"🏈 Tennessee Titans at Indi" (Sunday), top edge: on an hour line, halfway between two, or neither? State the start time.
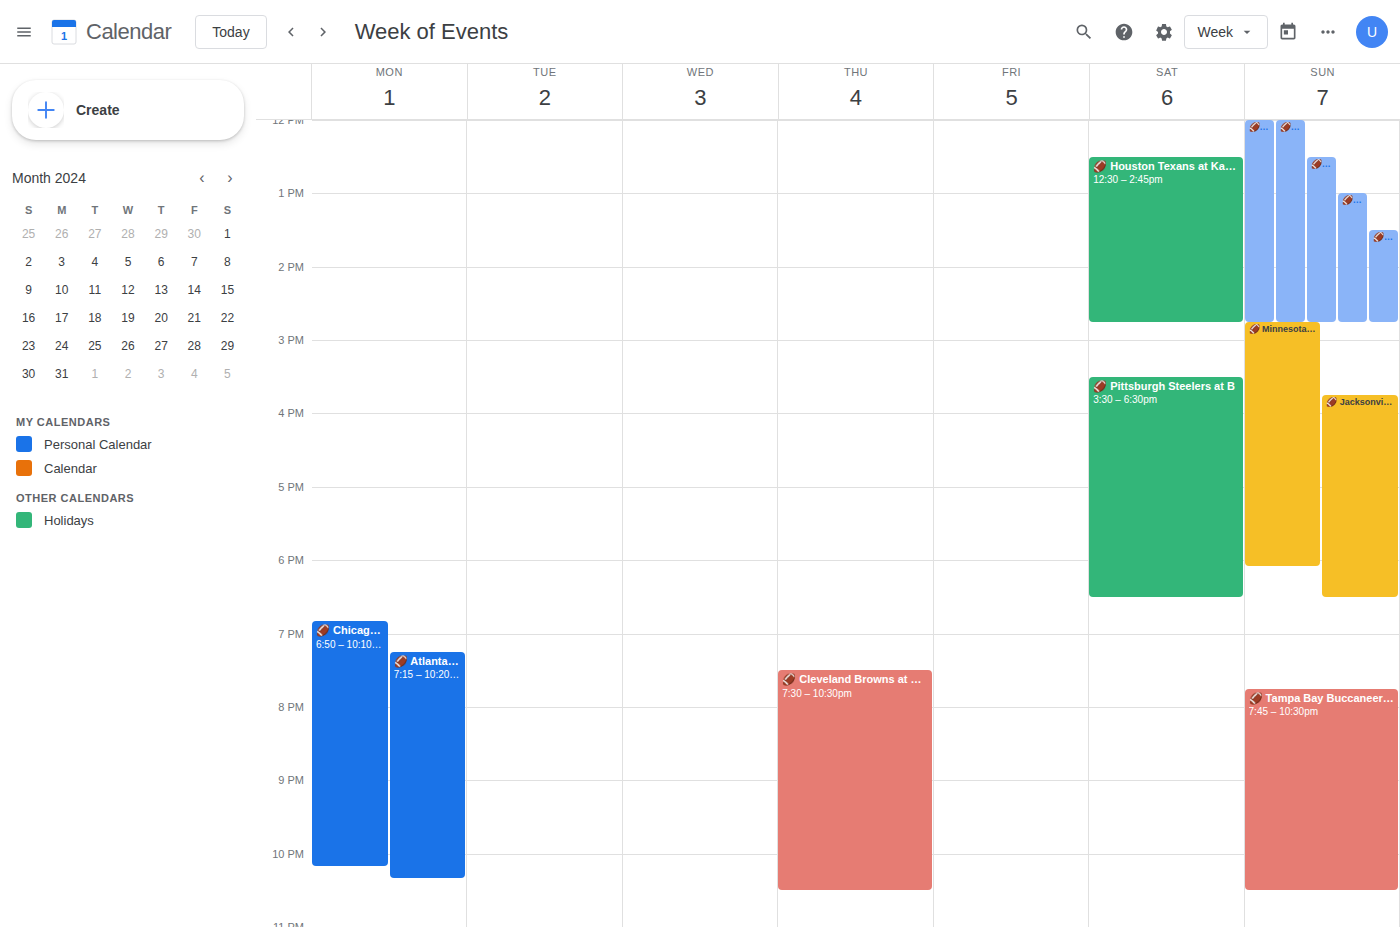
1:00 PM -- exactly on the 1 PM line.